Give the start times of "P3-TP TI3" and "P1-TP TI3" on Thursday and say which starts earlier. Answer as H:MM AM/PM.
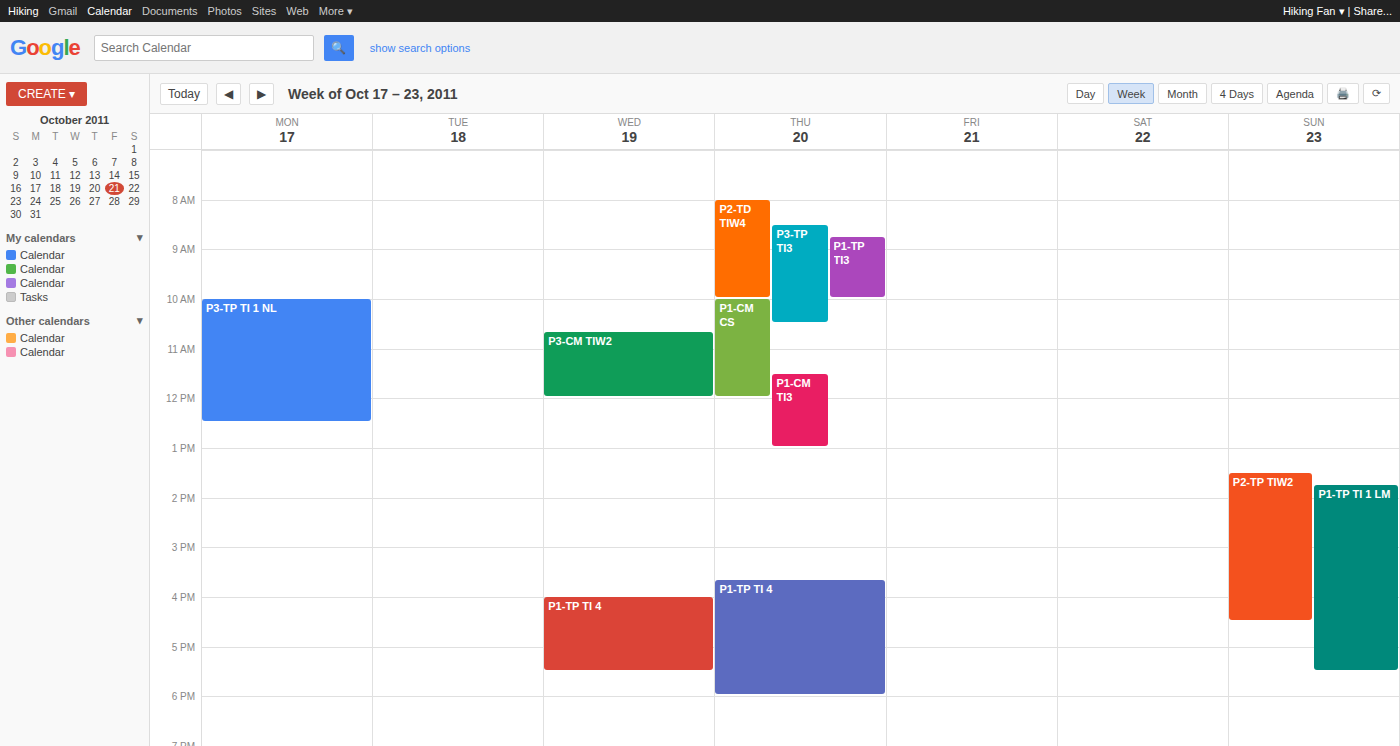
"P3-TP TI3" 8:30 AM; "P1-TP TI3" 8:45 AM.